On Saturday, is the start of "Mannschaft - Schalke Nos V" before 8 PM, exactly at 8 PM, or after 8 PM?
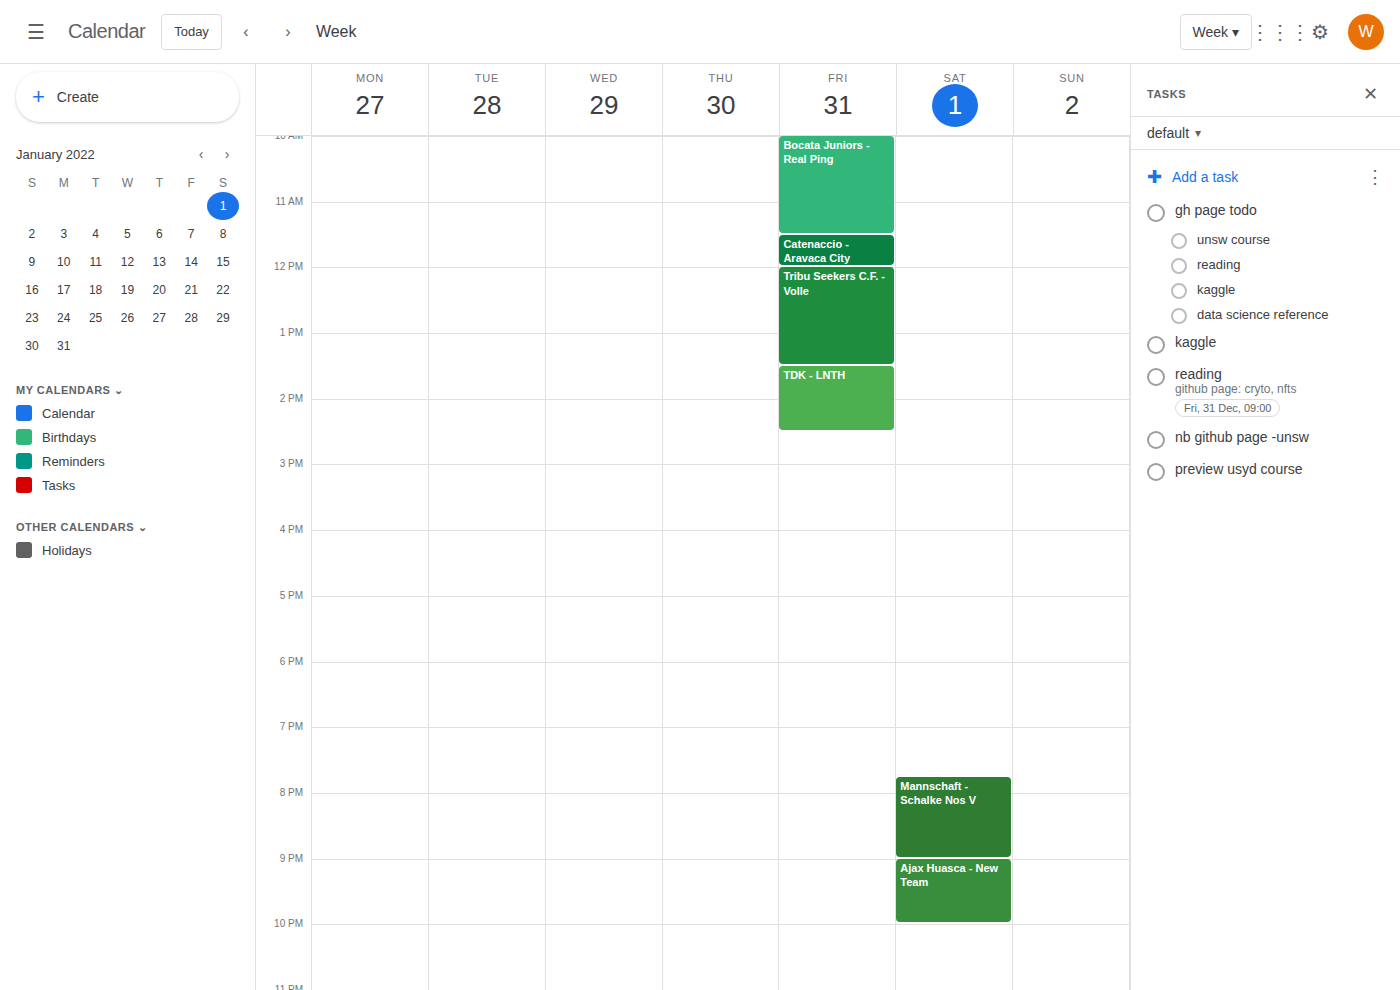
7:45 PM -- before 8 PM, 15 minutes above the 8 PM line.